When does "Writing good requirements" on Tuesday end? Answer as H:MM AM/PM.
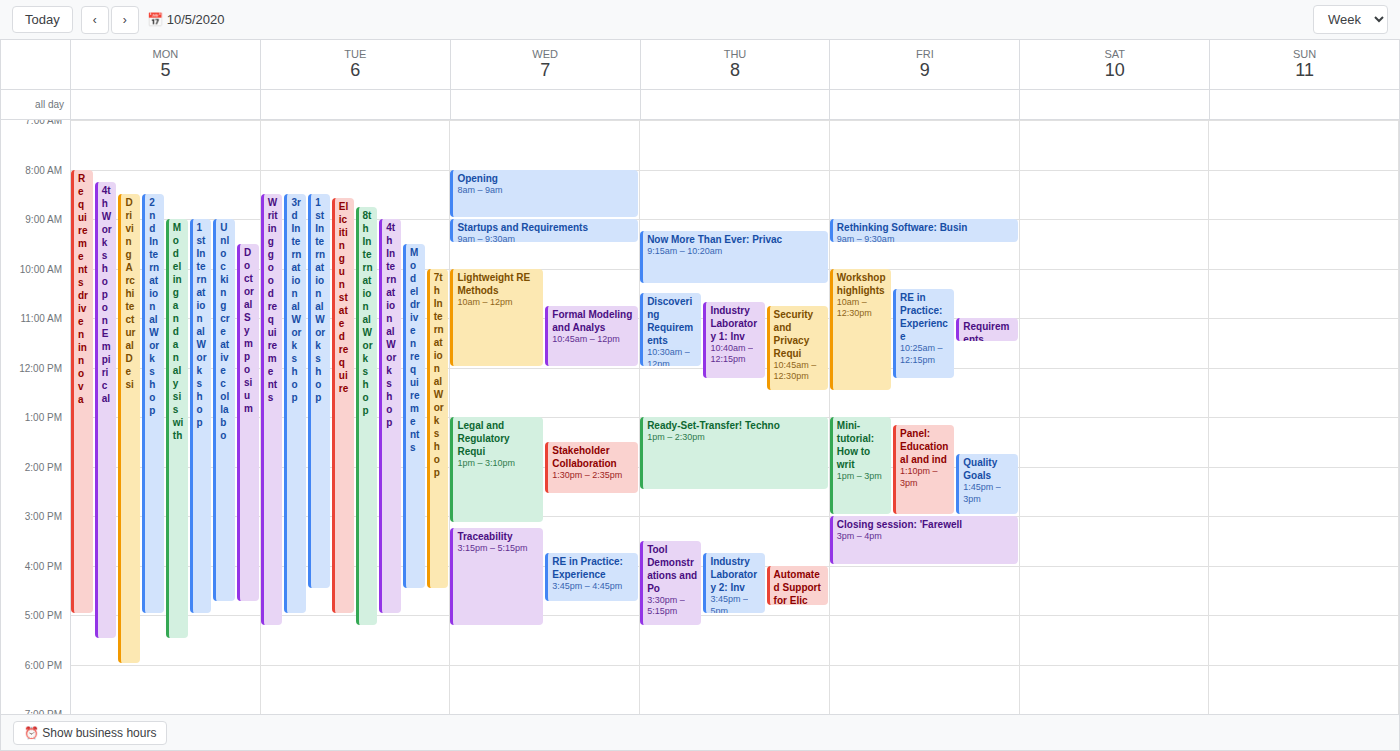
5:15 PM